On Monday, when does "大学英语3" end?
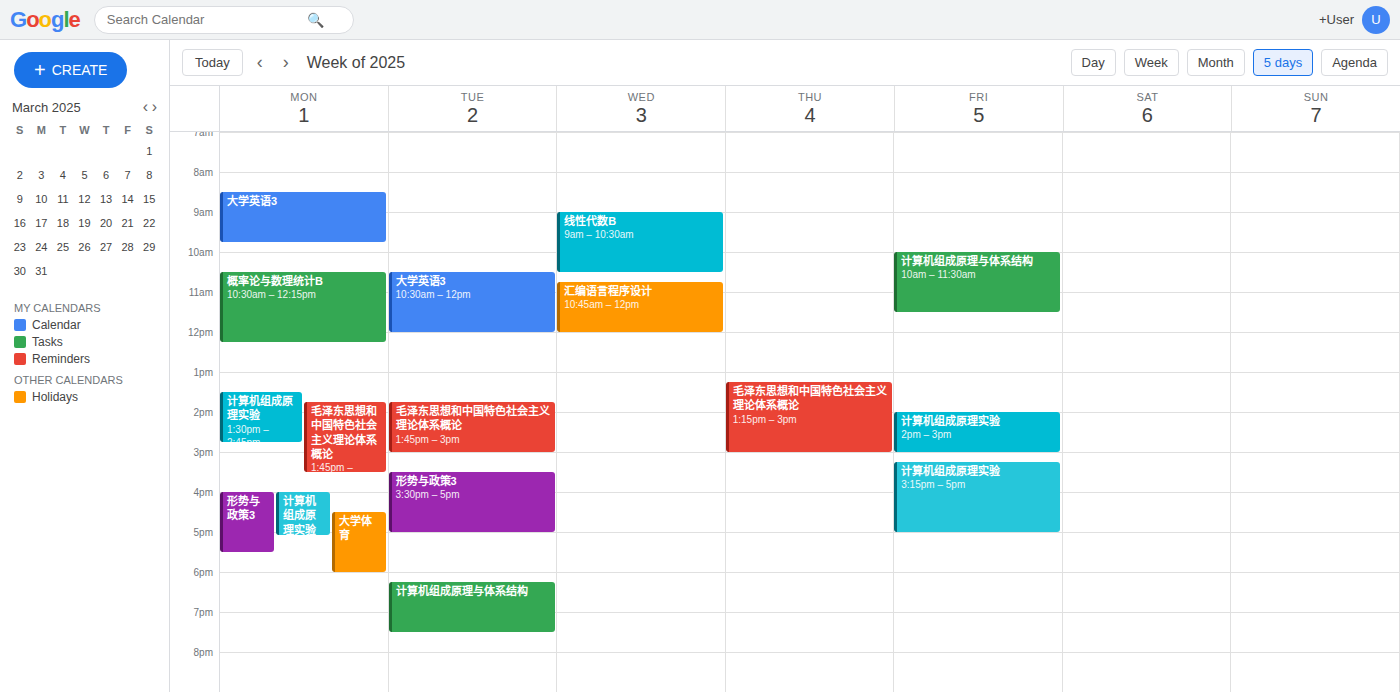
09:45